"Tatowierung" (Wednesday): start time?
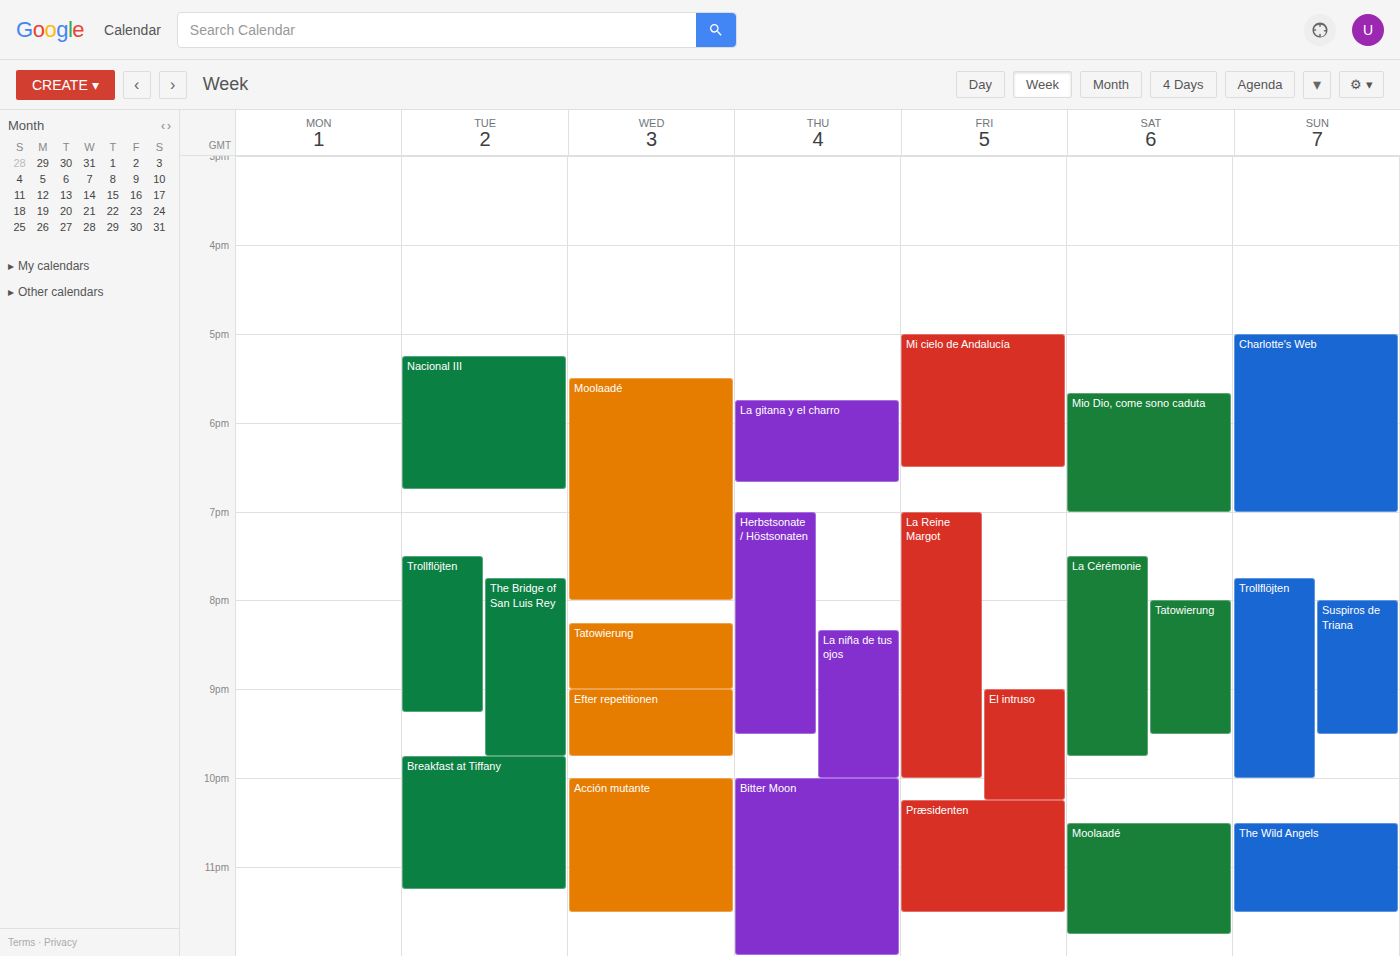
8:15 PM